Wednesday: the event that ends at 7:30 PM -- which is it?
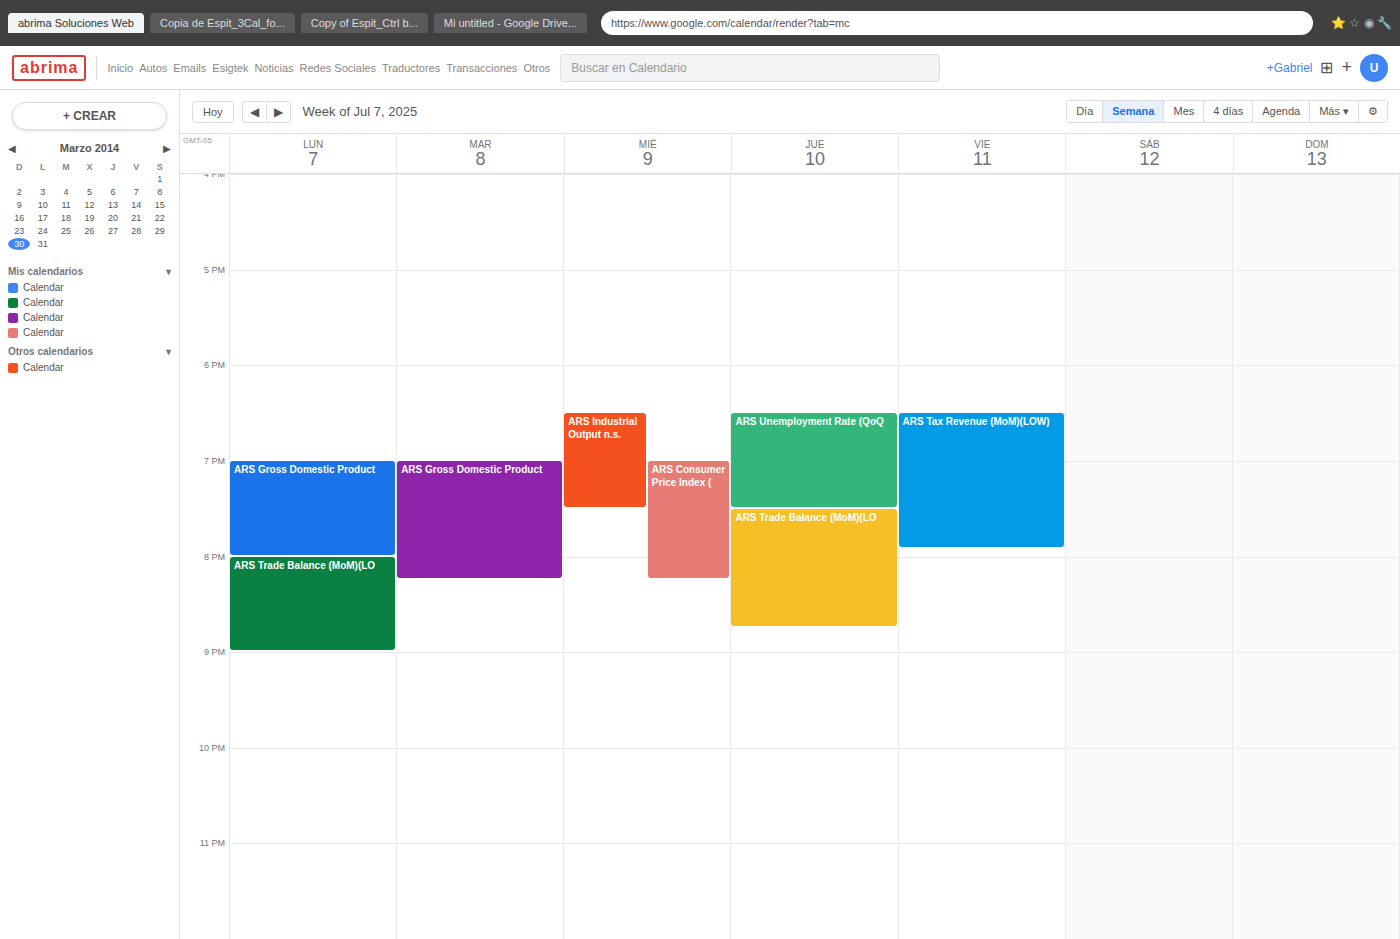
"ARS Industrial Output n.s."